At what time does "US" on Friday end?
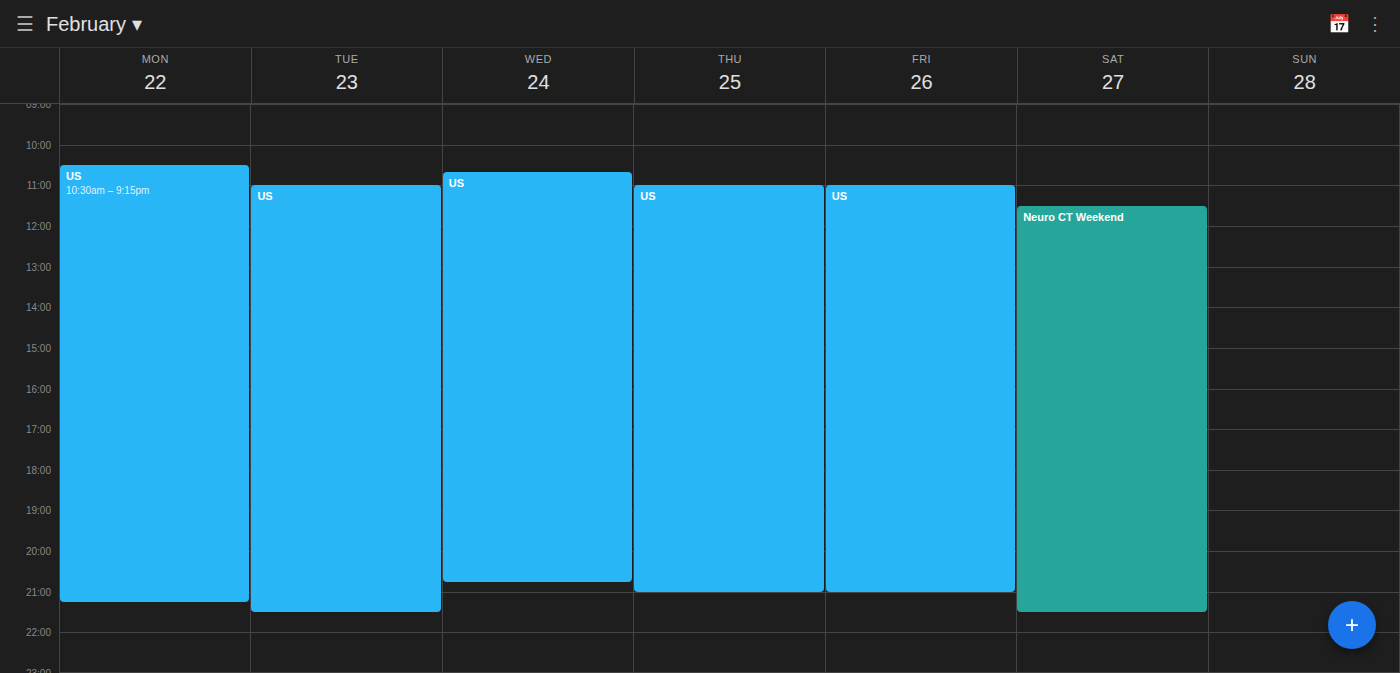
21:00